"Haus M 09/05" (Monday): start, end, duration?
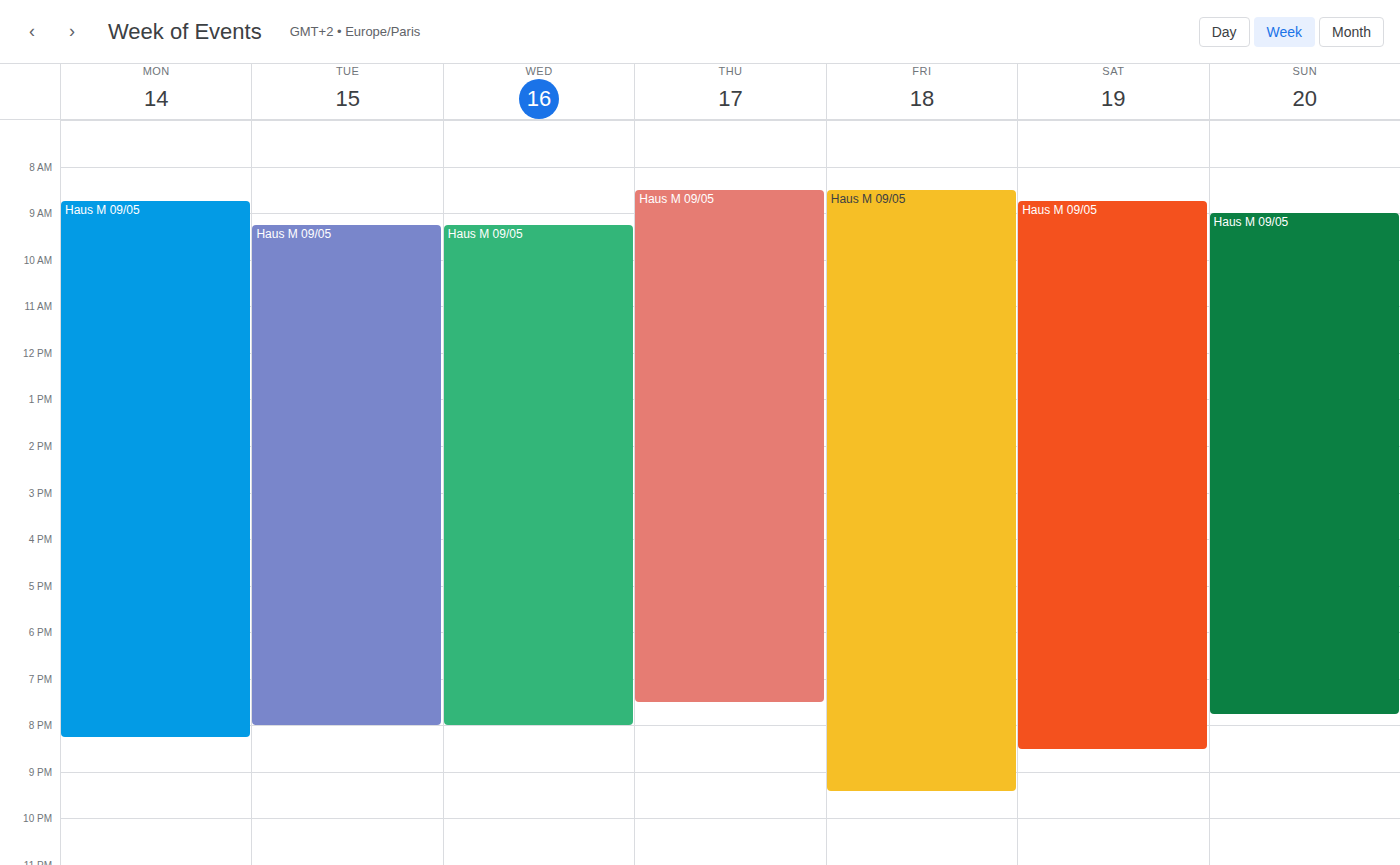
8:45 AM to 8:15 PM, 11 hours 30 minutes